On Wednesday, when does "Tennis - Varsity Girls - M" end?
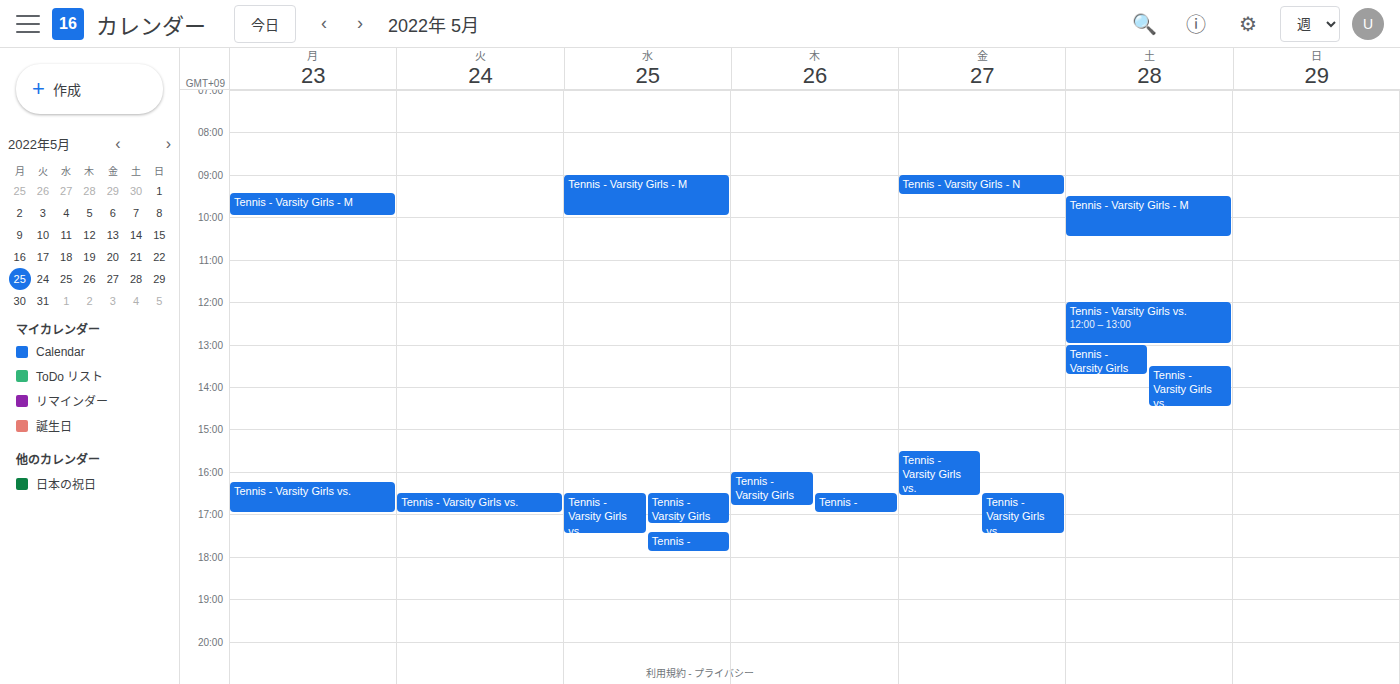
10:00 AM